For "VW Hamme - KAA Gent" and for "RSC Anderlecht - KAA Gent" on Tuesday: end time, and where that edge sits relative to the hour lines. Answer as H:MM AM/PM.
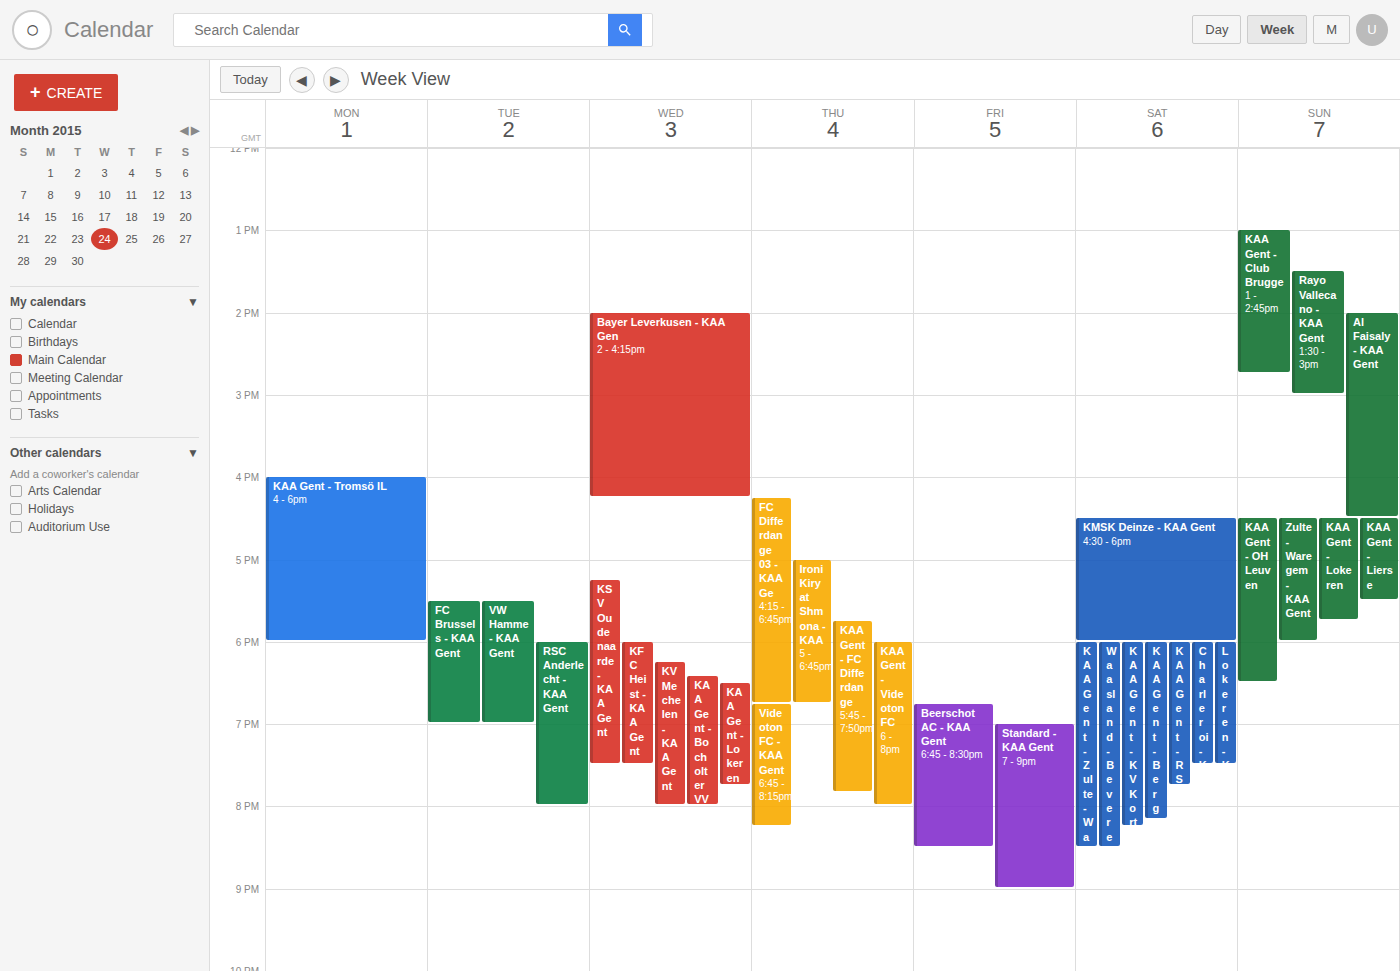
"VW Hamme - KAA Gent": 7:00 PM, exactly on the 7 PM line. "RSC Anderlecht - KAA Gent": 8:00 PM, exactly on the 8 PM line.